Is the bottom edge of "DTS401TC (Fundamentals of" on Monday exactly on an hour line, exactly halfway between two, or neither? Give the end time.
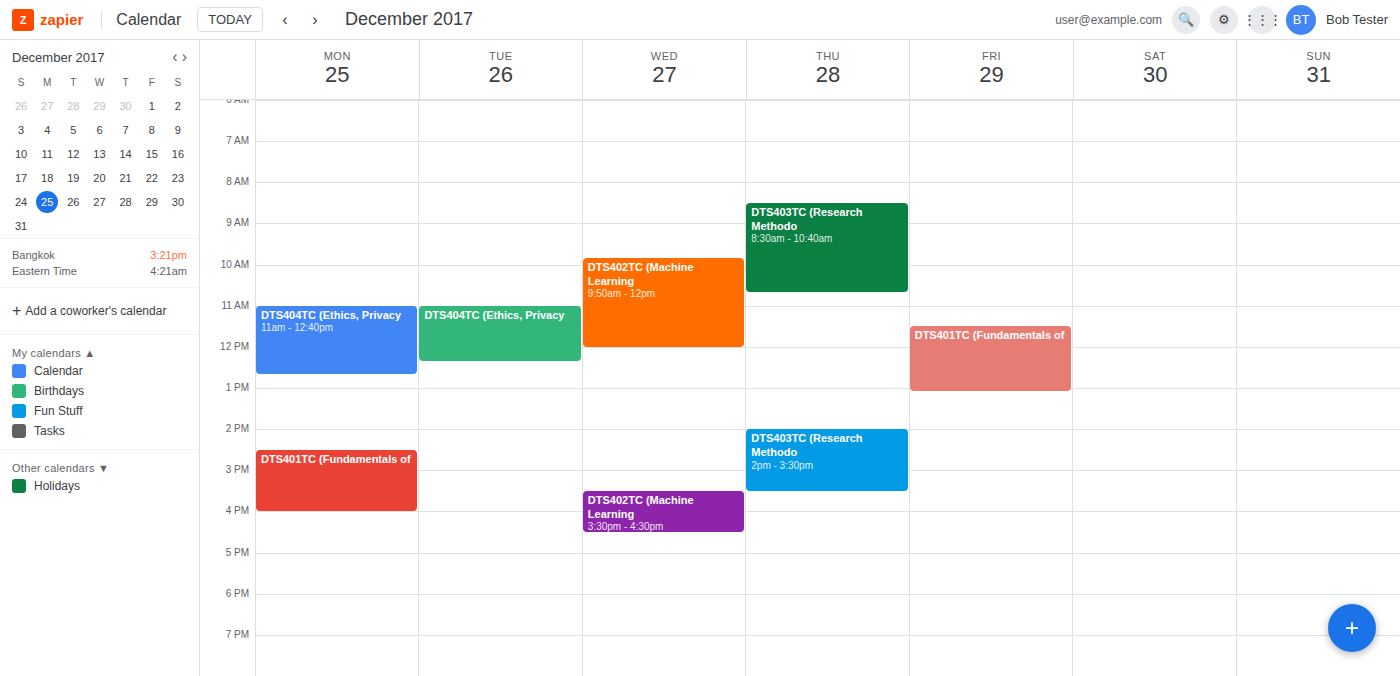
16:00 -- exactly on the 16:00 line.